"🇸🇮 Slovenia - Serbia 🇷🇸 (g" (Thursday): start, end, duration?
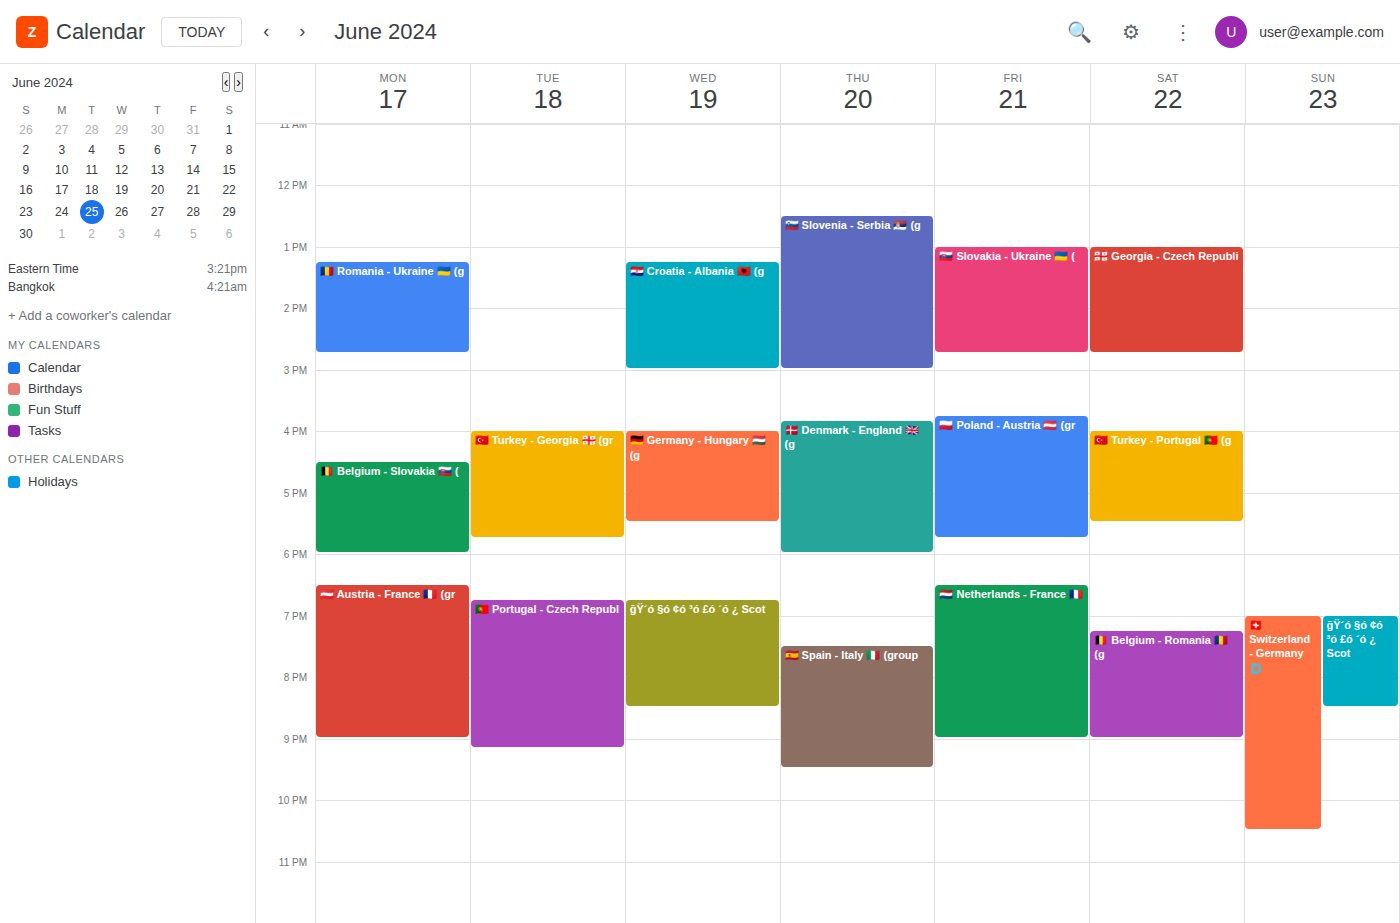
12:30 PM to 3:00 PM, 2 hours 30 minutes